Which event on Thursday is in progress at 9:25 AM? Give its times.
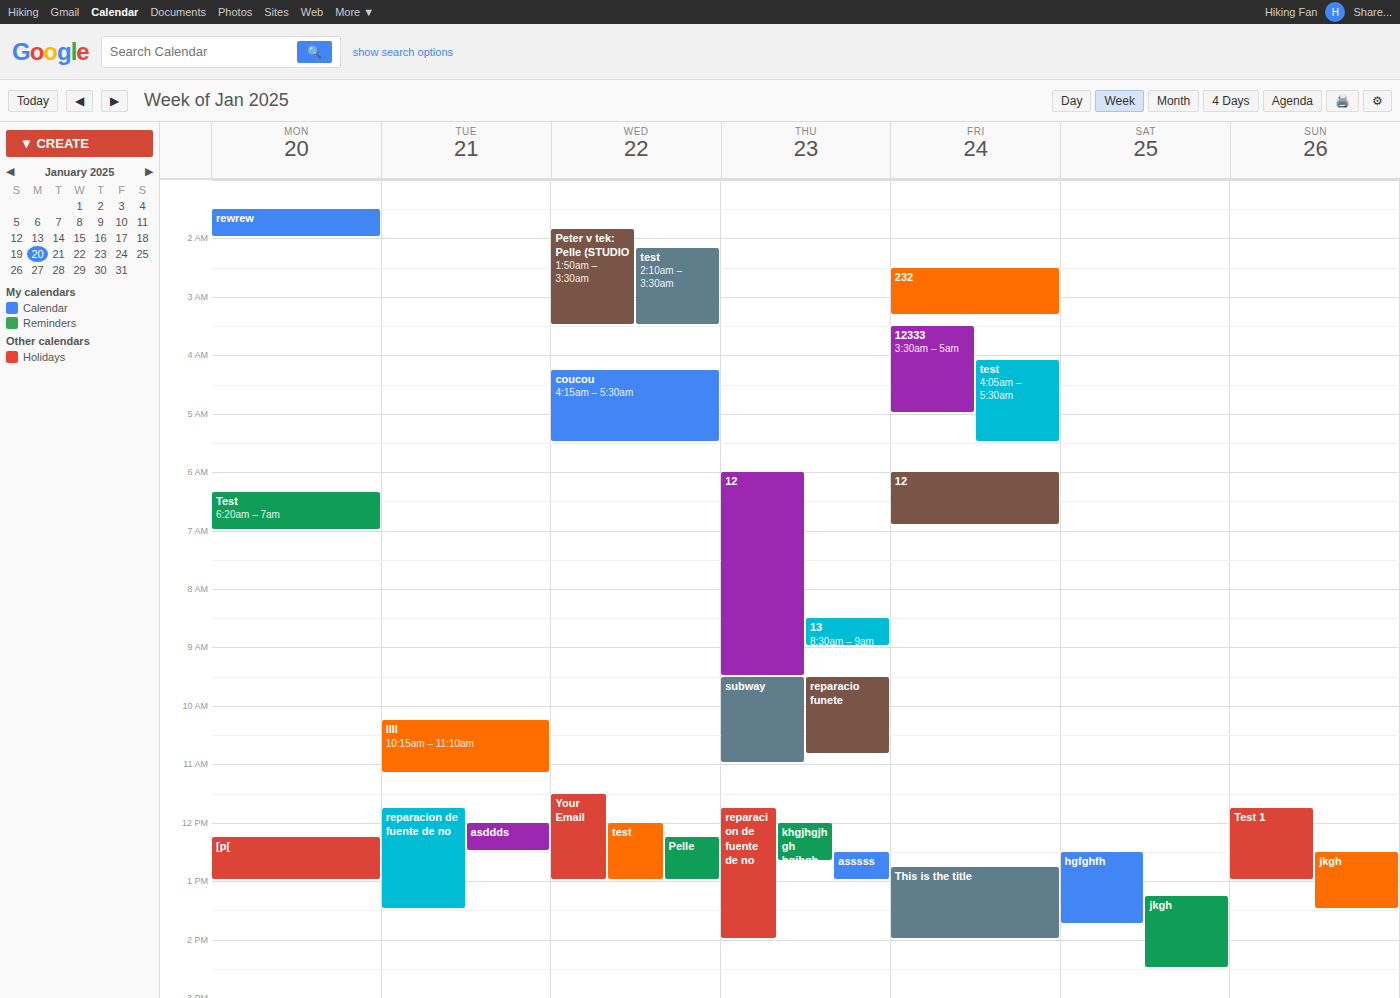
"12", 6:00 AM to 9:30 AM